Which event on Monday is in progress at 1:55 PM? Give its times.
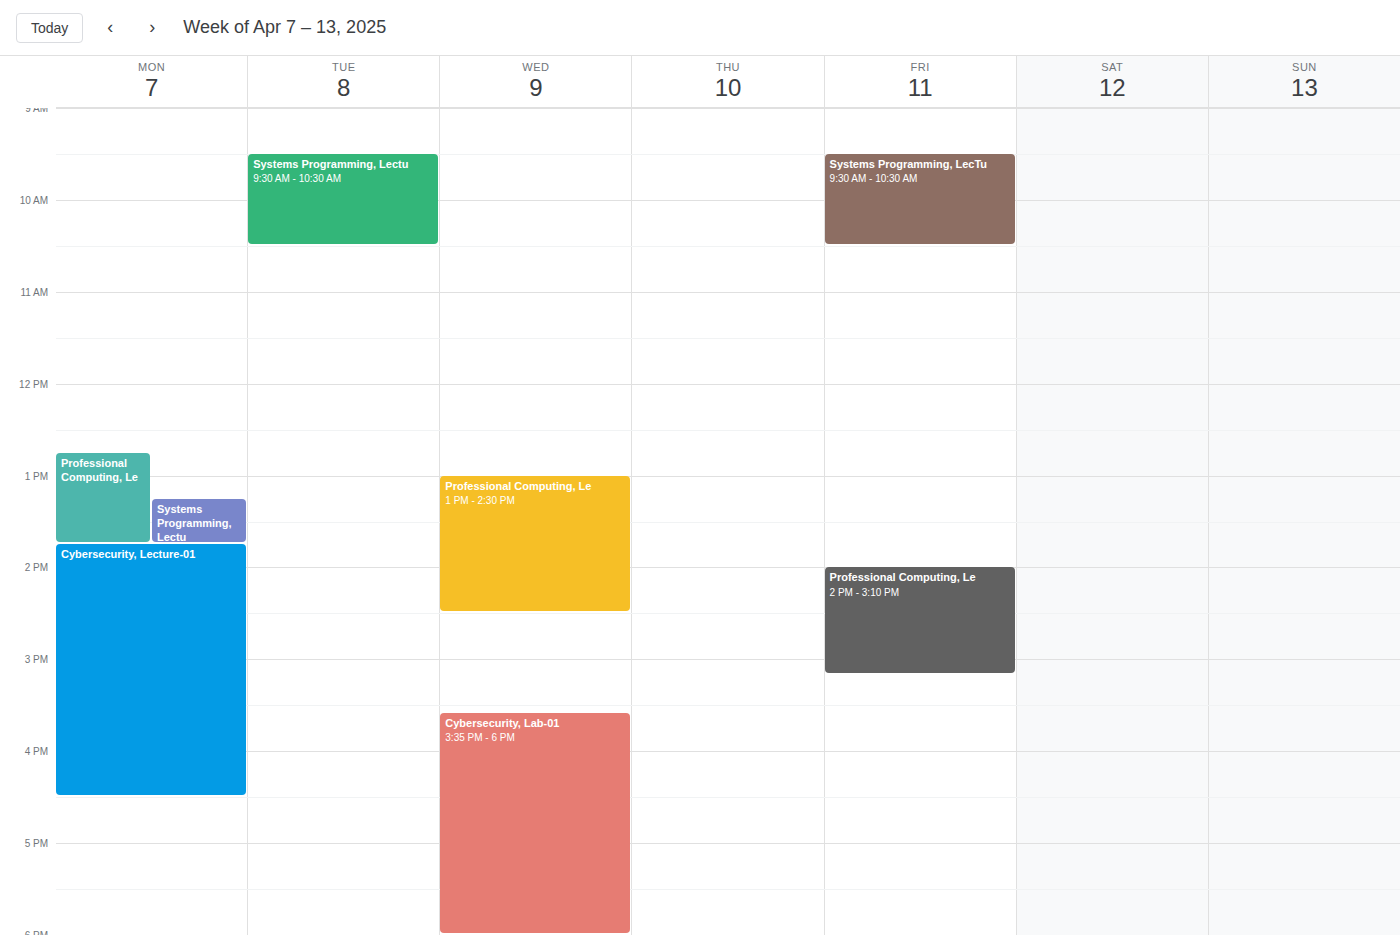
"Cybersecurity, Lecture-01", 1:45 PM to 4:30 PM